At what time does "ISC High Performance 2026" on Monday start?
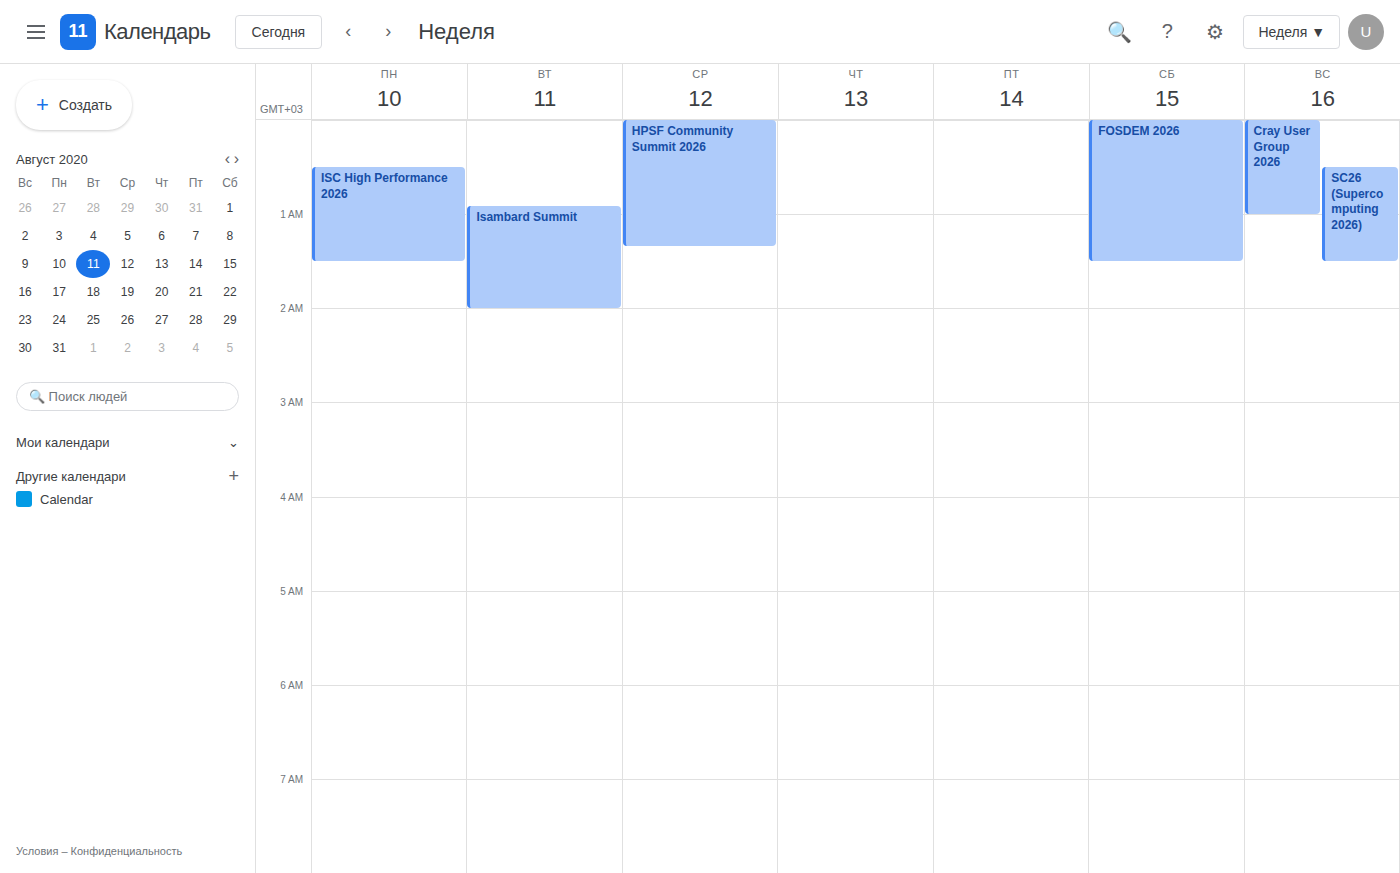
12:30 AM